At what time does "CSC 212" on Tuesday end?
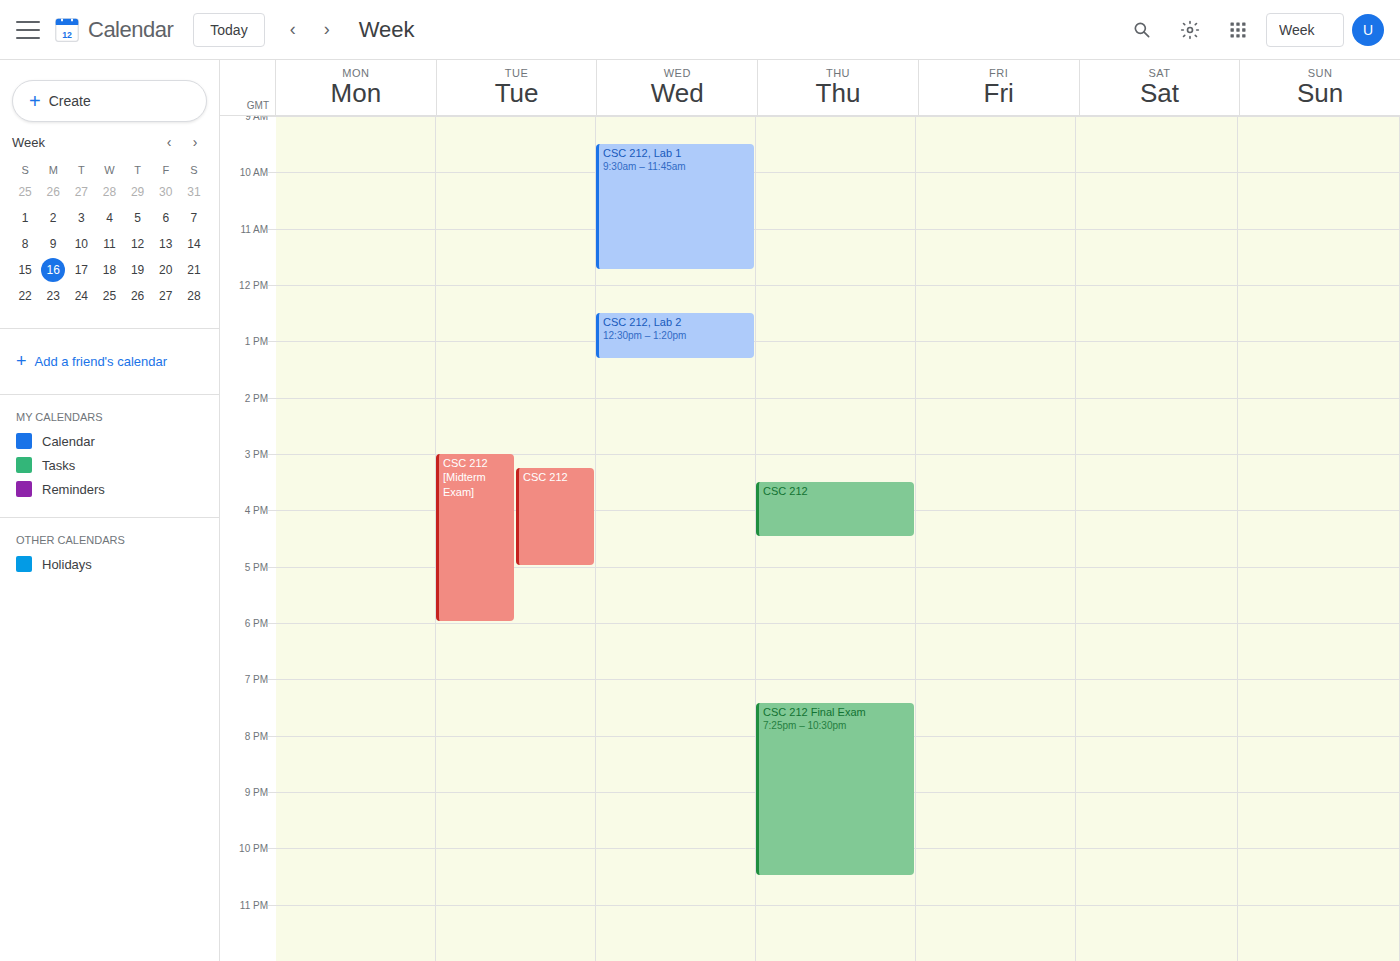
5:00 PM